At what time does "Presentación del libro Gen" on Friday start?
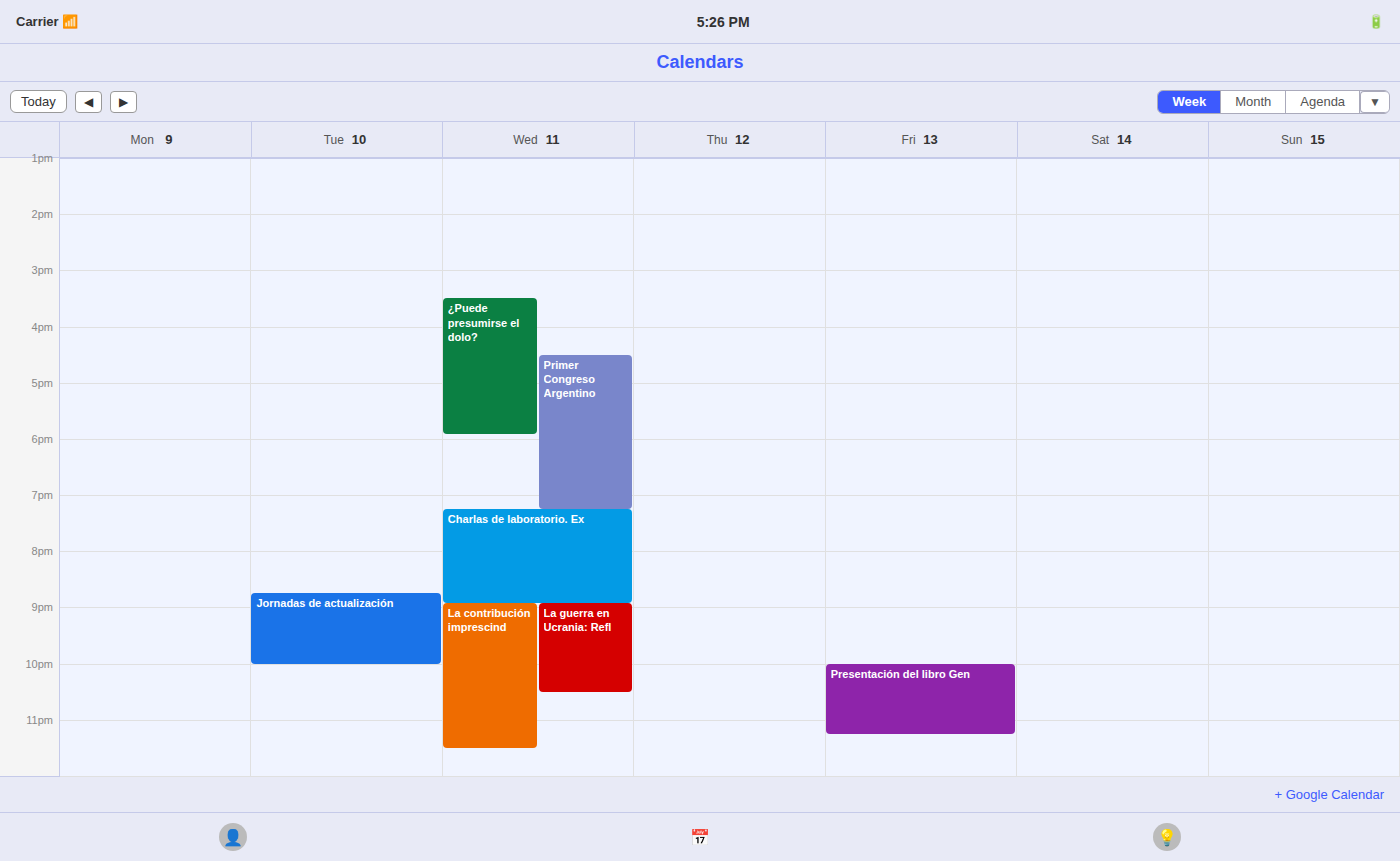
10:00 PM